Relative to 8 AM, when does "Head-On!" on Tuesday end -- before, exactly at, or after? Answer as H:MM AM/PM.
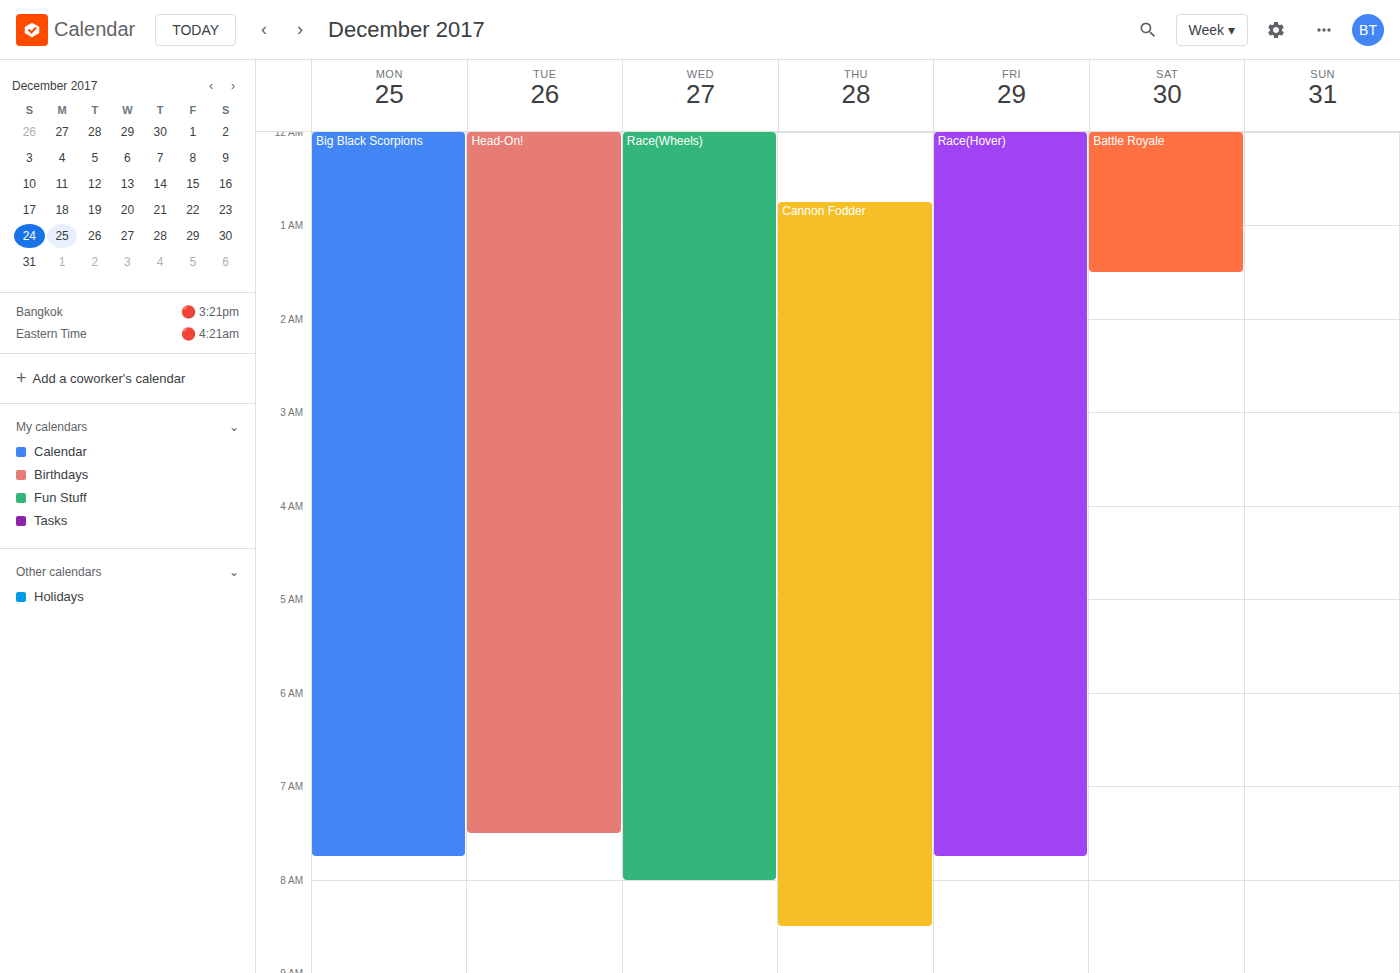
7:30 AM -- before 8 AM, 30 minutes above the 8 AM line.